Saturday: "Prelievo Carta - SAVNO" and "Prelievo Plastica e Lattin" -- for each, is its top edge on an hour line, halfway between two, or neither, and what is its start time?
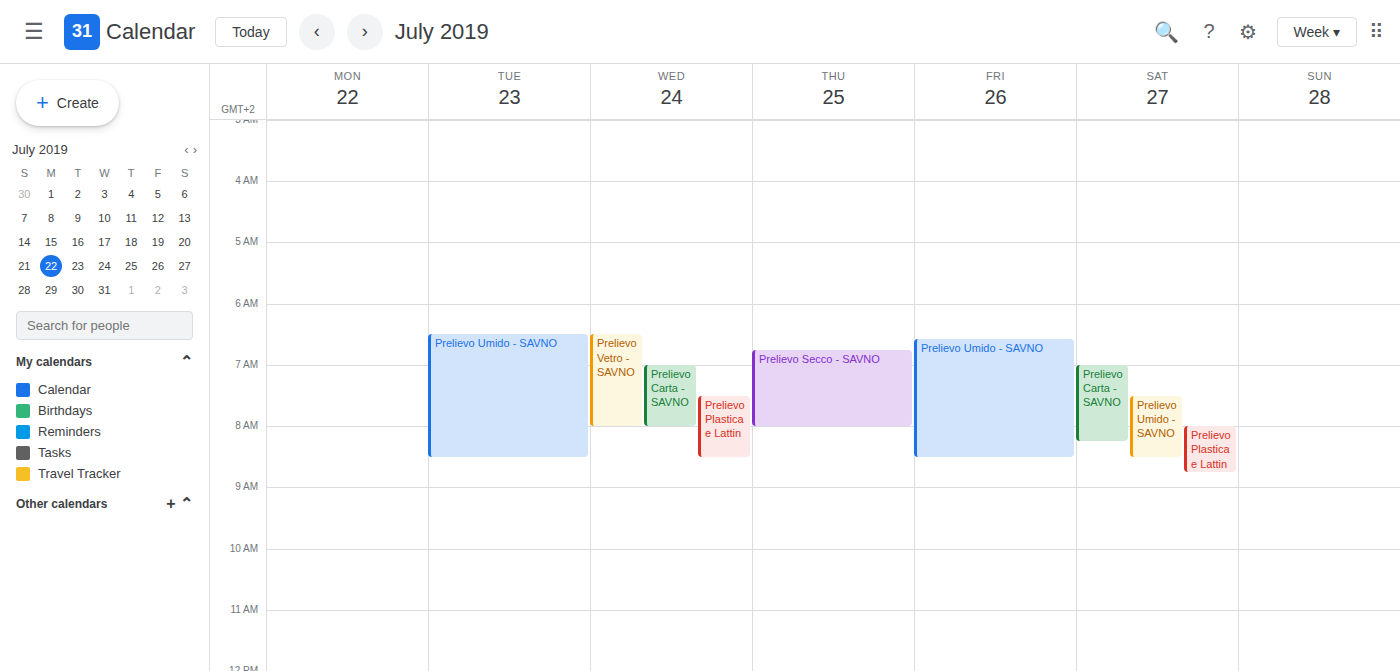
"Prelievo Carta - SAVNO": 7:00 AM, exactly on the 7 AM line. "Prelievo Plastica e Lattin": 8:00 AM, exactly on the 8 AM line.